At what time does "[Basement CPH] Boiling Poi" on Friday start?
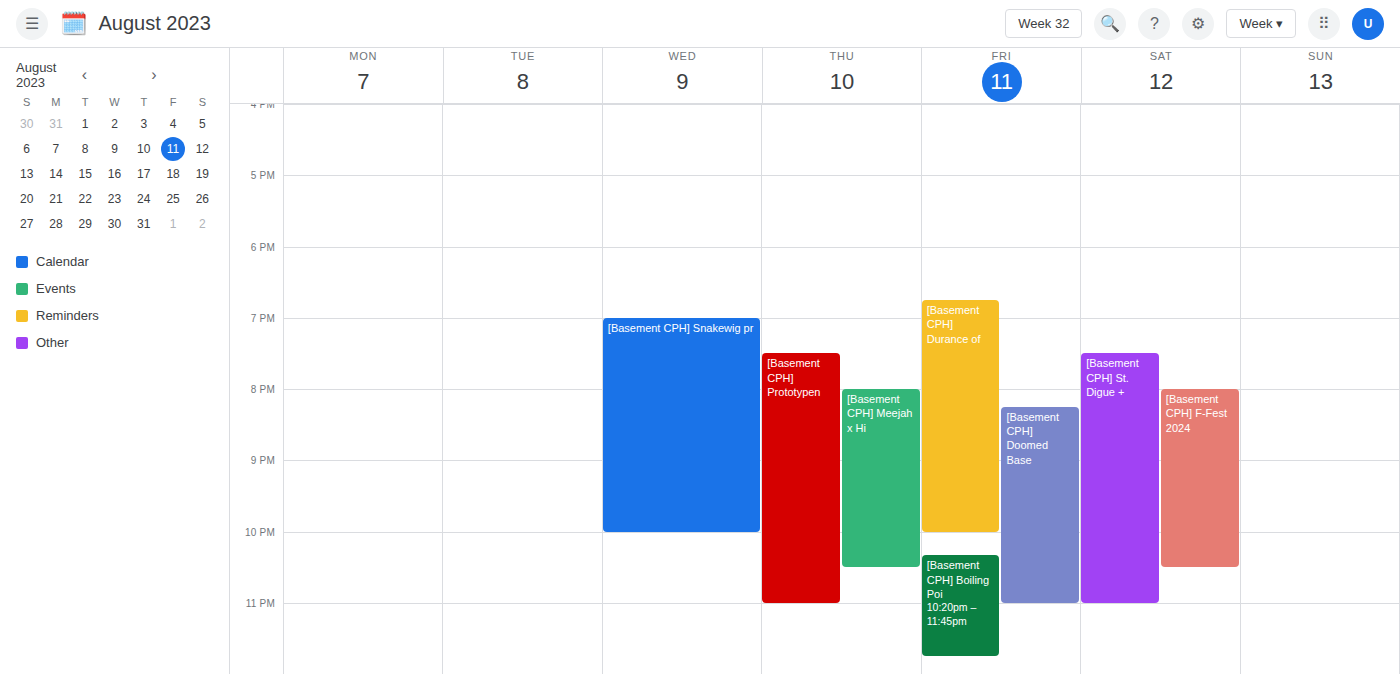
10:20 PM